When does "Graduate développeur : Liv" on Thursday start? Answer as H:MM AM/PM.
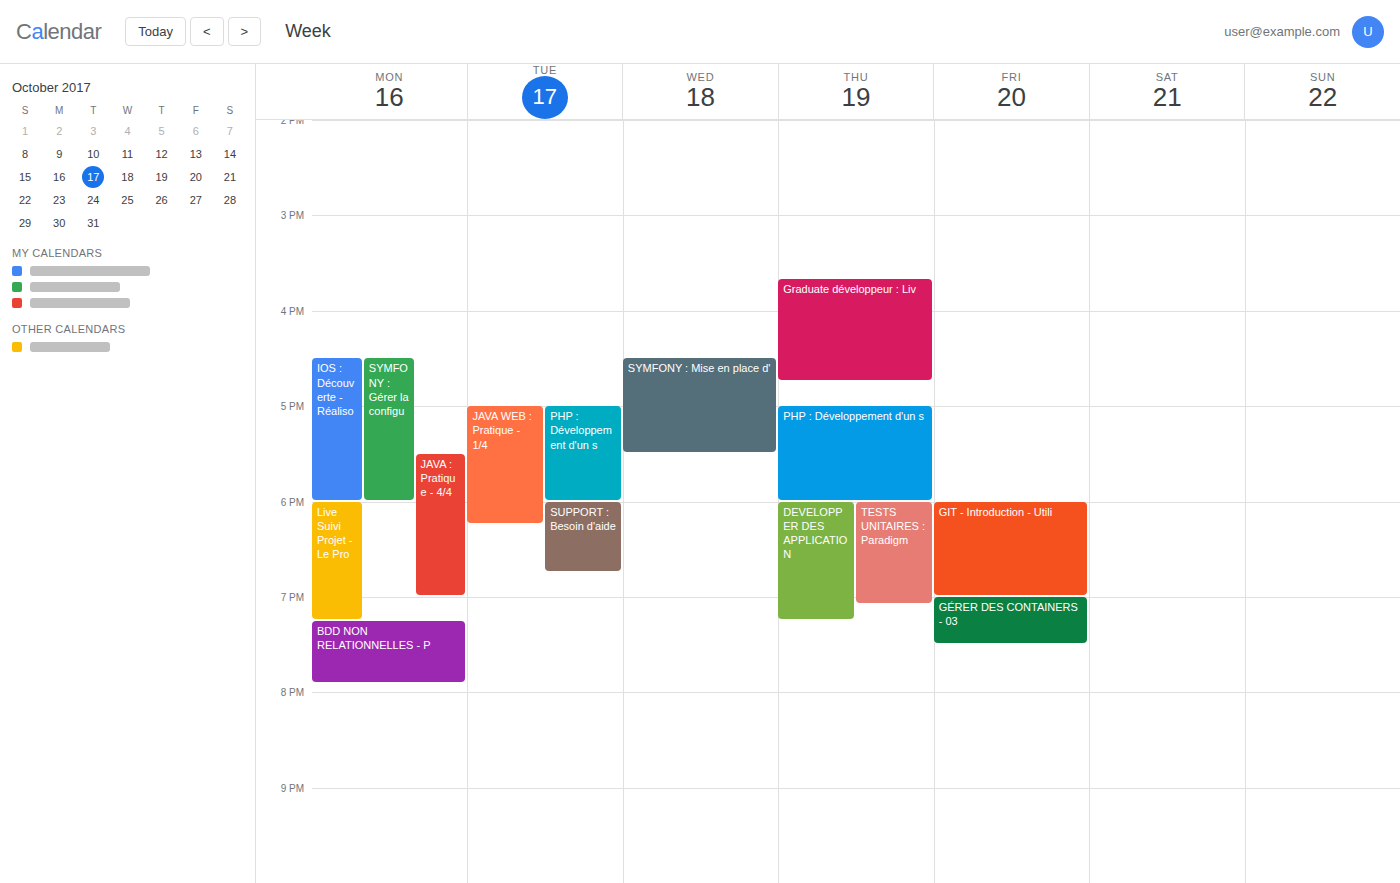
3:40 PM